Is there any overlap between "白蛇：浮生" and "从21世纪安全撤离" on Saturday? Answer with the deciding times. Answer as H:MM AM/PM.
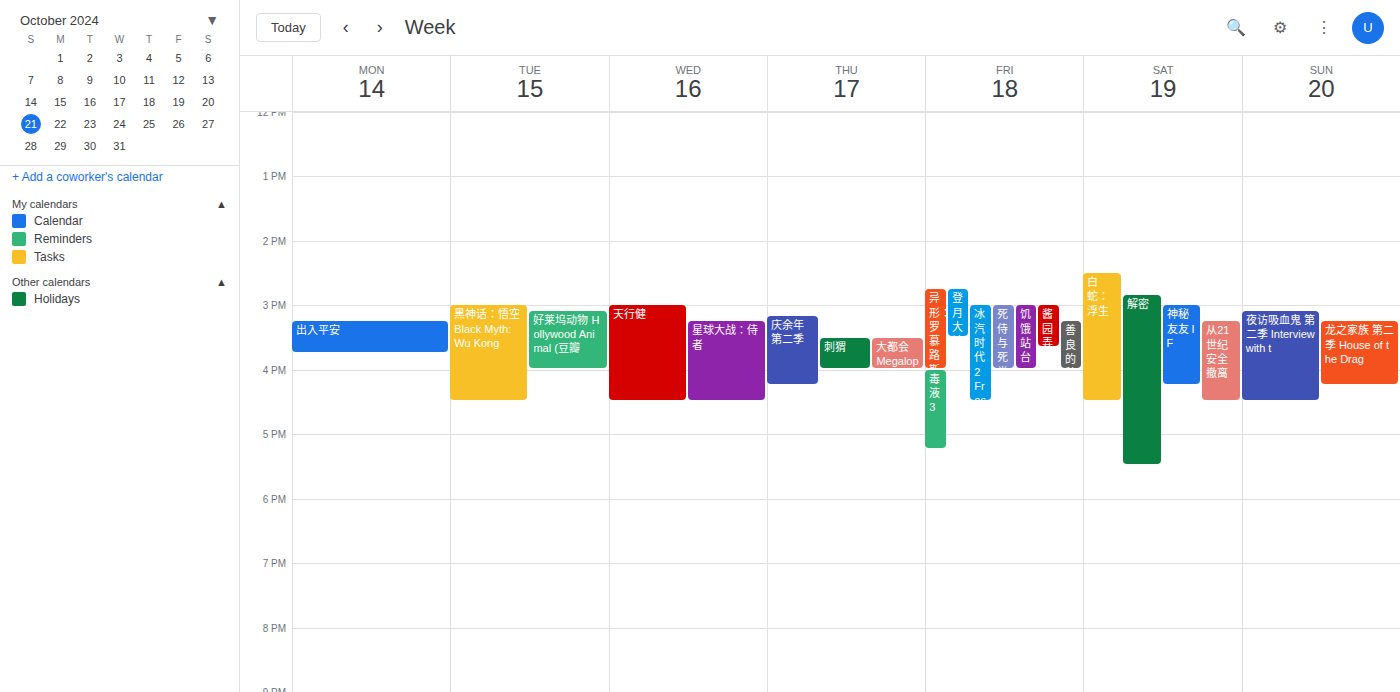
"从21世纪安全撤离" runs 3:15 PM to 4:30 PM, inside "白蛇：浮生" -- they overlap.